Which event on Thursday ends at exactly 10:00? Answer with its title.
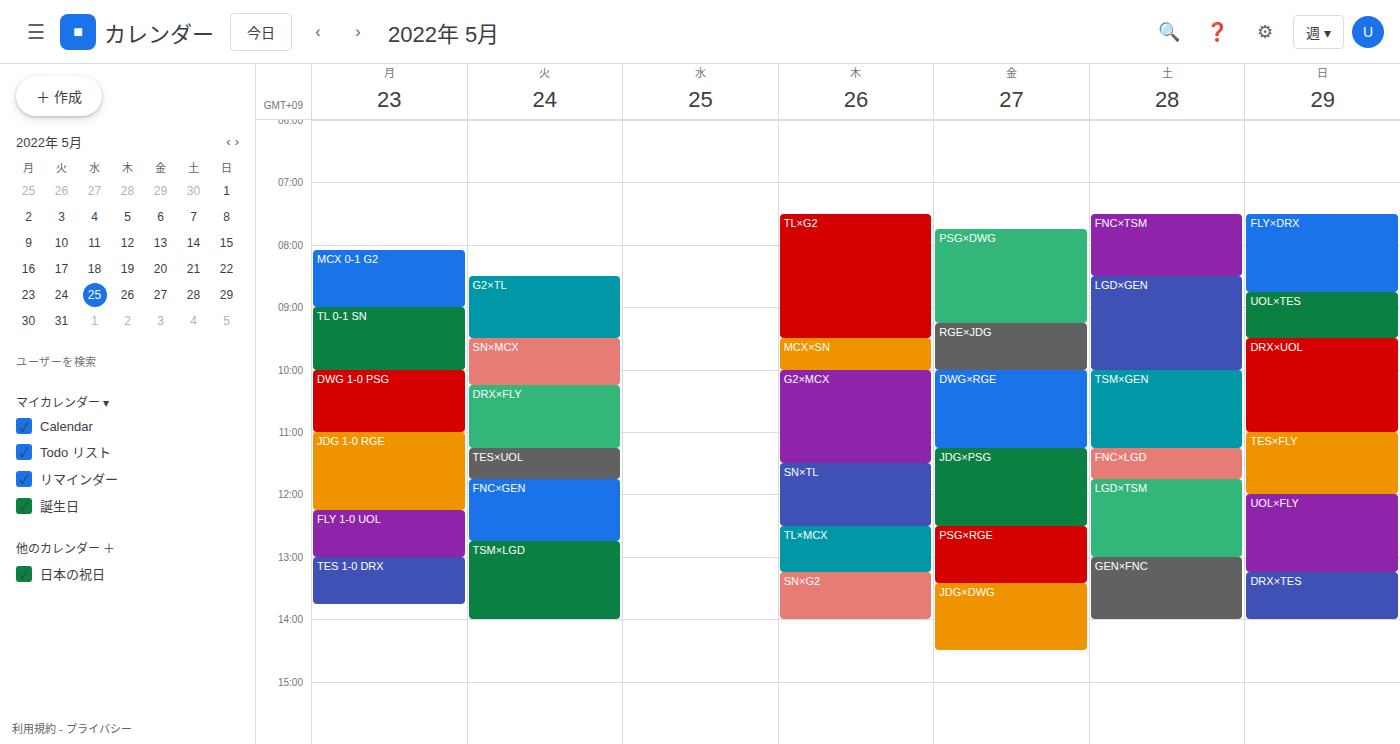
"MCX×SN"